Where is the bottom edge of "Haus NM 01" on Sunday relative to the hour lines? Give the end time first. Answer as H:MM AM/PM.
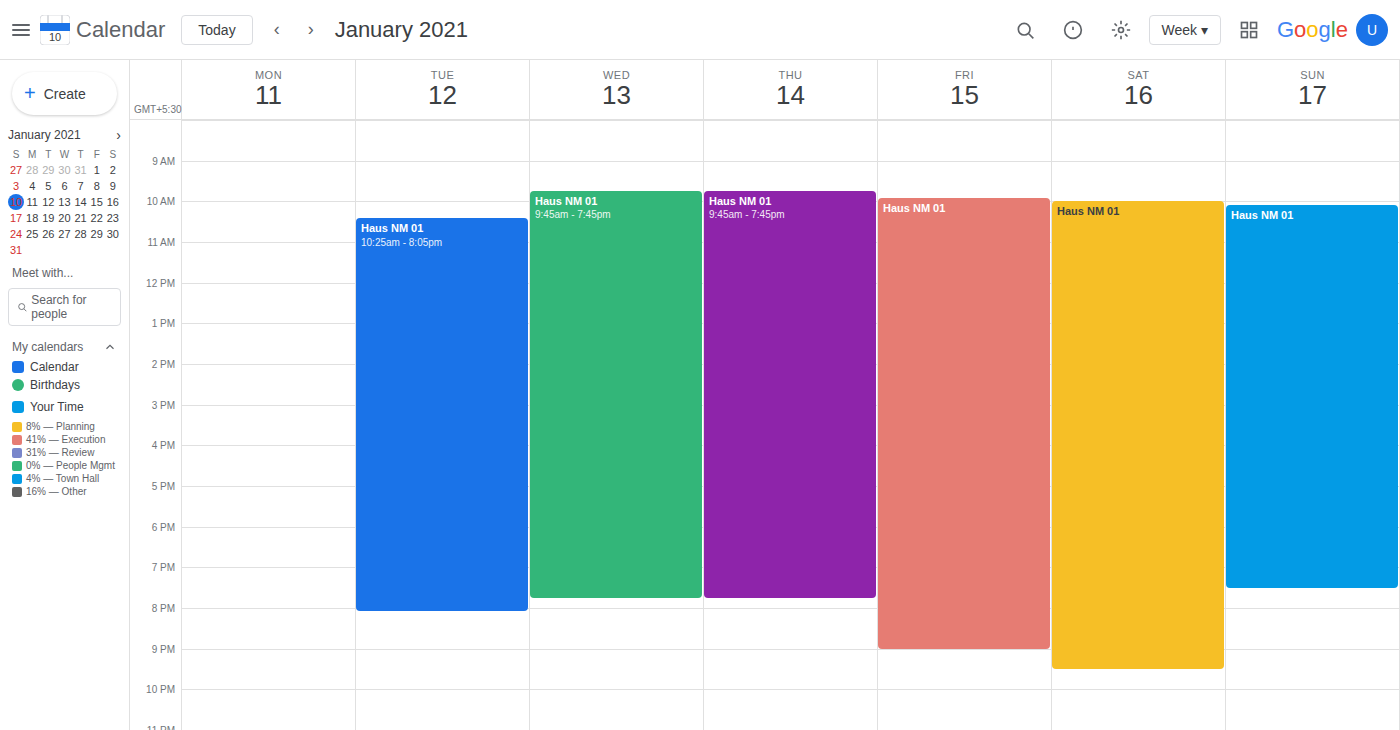
7:30 PM -- halfway between the 7 PM and 8 PM lines.